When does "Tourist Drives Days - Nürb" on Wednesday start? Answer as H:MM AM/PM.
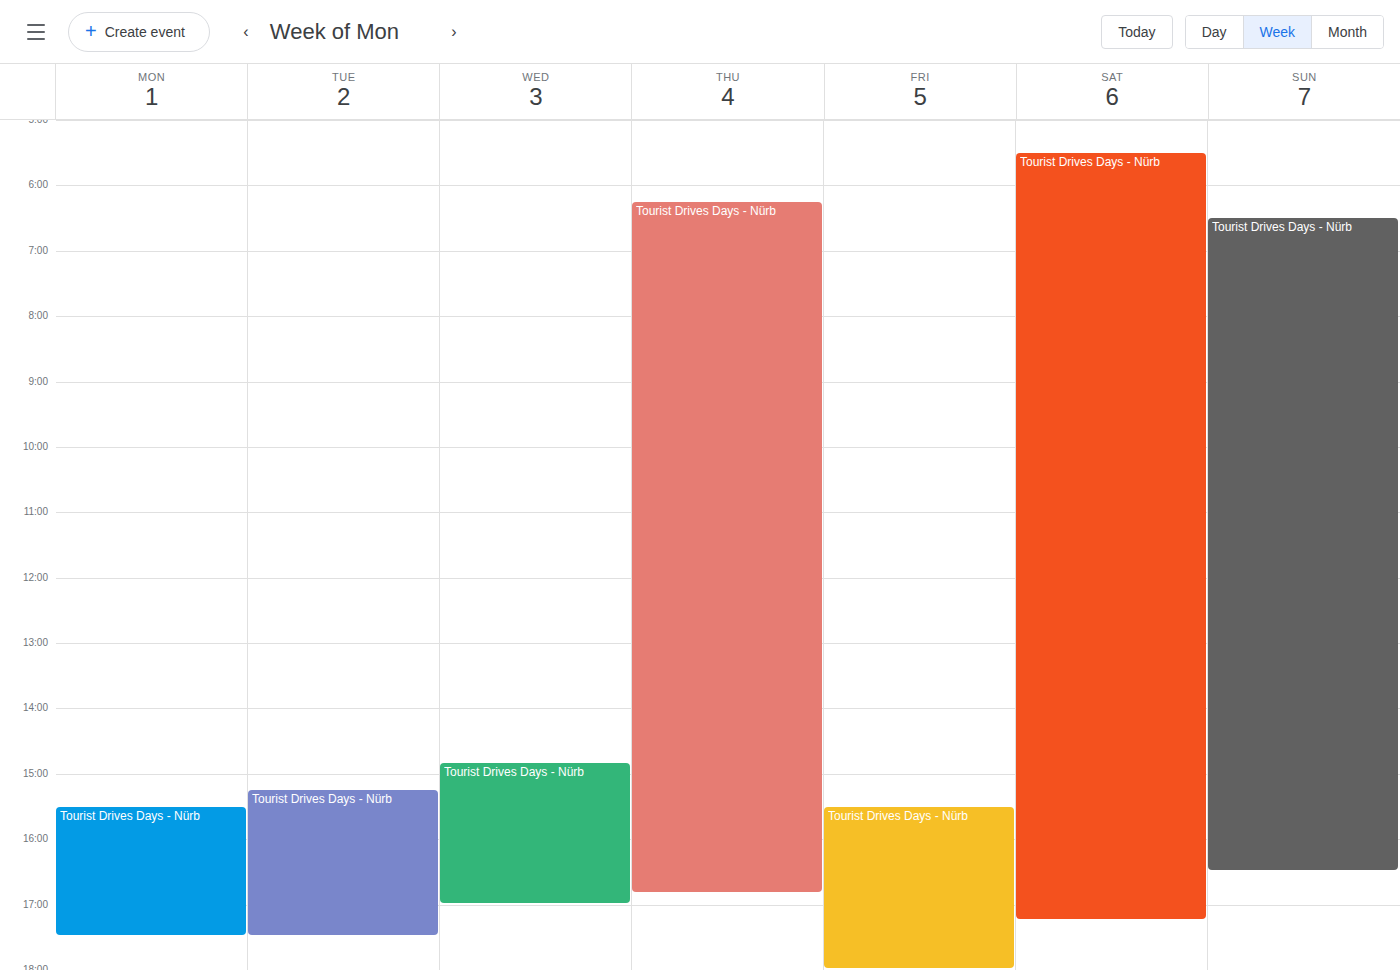
2:50 PM